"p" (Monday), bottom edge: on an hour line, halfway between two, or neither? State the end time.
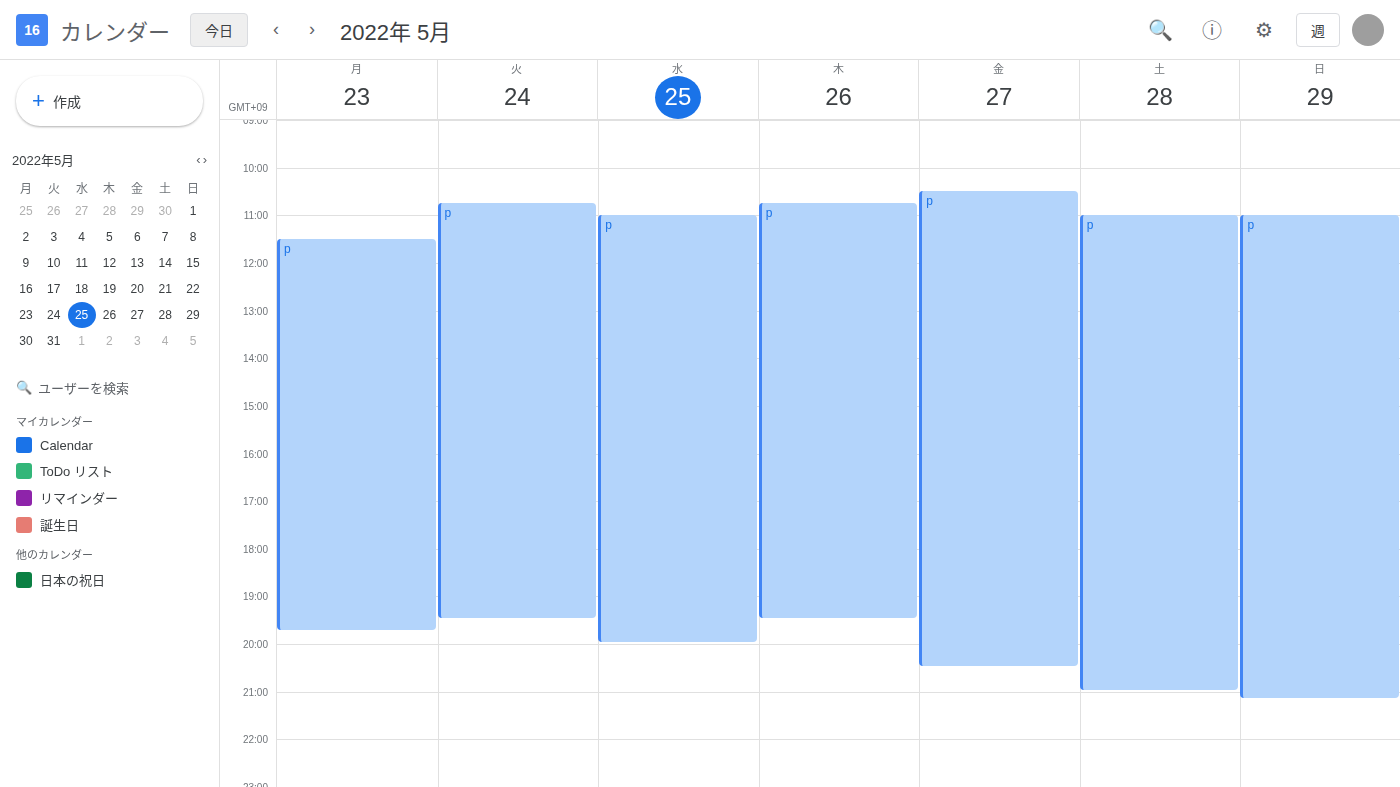
7:45 PM -- neither: three quarters of the way from the 7 PM line to the 8 PM line.